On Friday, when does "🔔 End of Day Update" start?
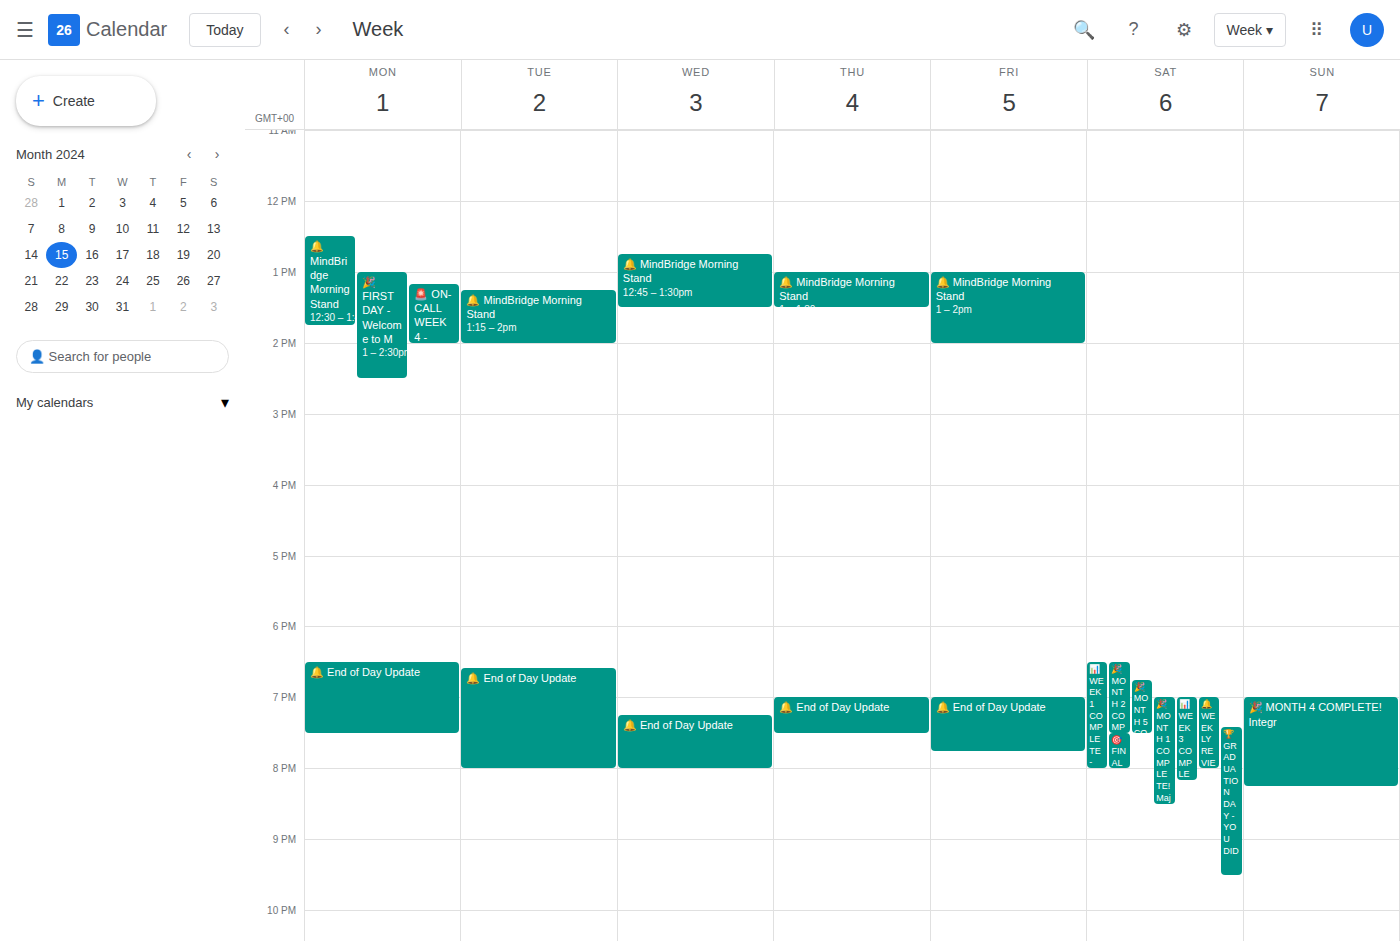
7:00 PM